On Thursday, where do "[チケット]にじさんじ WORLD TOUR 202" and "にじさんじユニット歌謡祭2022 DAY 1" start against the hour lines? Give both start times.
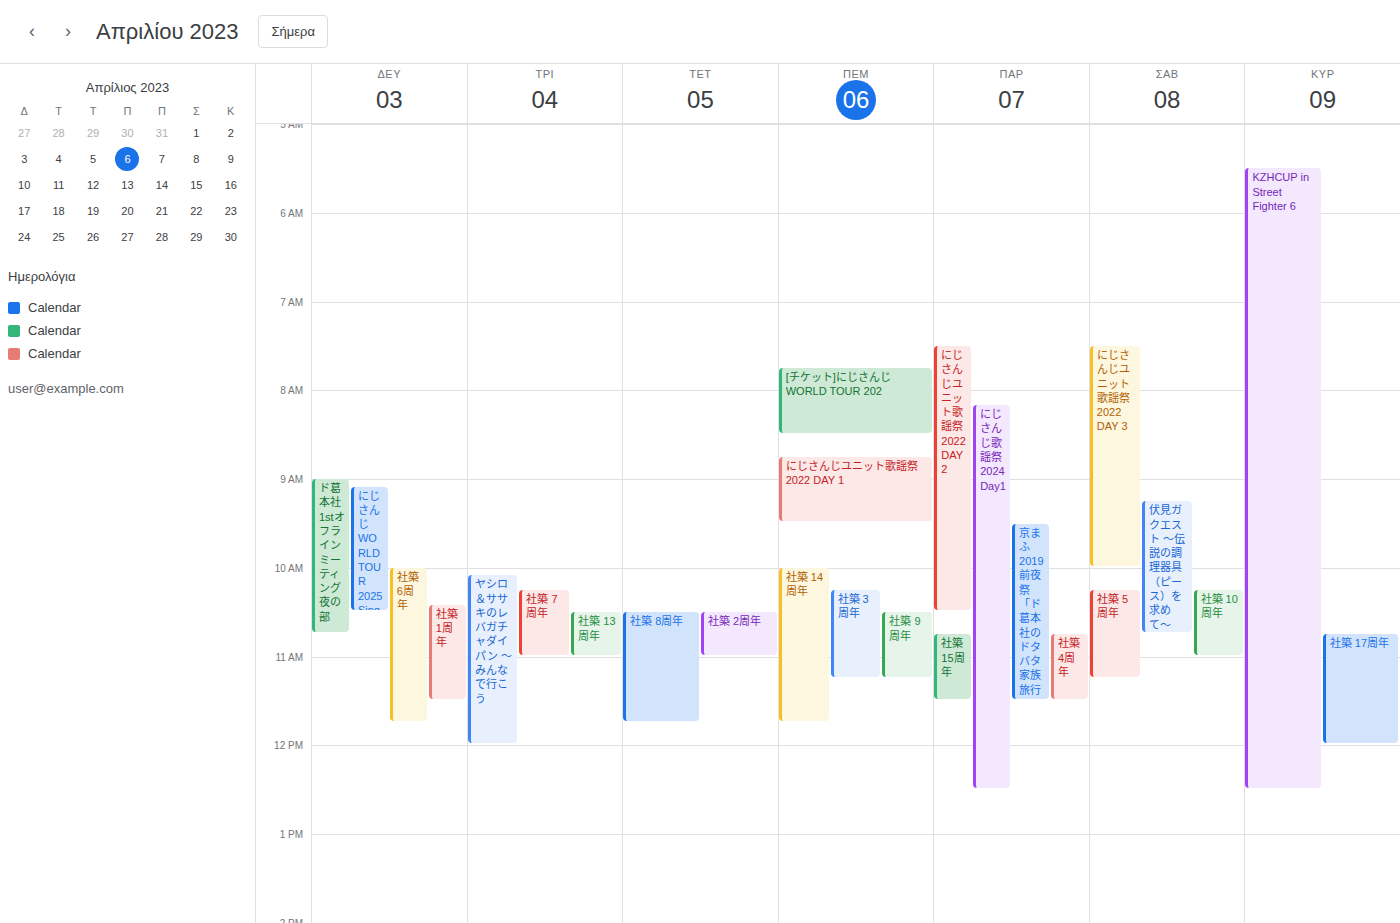
"[チケット]にじさんじ WORLD TOUR 202": 7:45 AM, neither: three quarters of the way from the 7 AM line to the 8 AM line. "にじさんじユニット歌謡祭2022 DAY 1": 8:45 AM, neither: three quarters of the way from the 8 AM line to the 9 AM line.